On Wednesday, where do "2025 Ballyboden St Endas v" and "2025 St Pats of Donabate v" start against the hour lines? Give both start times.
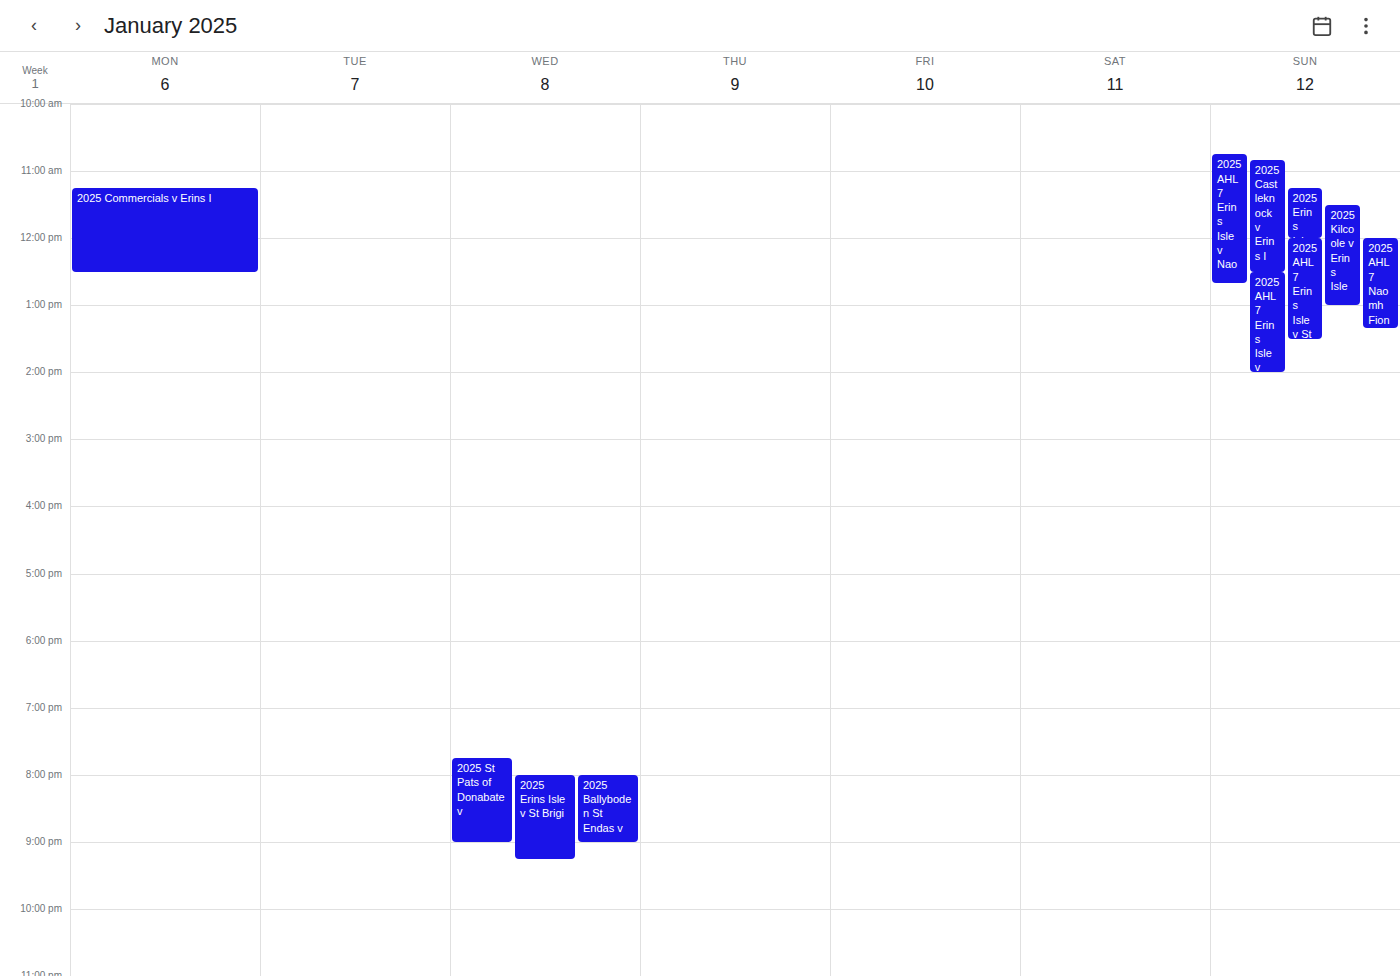
"2025 Ballyboden St Endas v": 8:00 PM, exactly on the 8 PM line. "2025 St Pats of Donabate v": 7:45 PM, neither: three quarters of the way from the 7 PM line to the 8 PM line.